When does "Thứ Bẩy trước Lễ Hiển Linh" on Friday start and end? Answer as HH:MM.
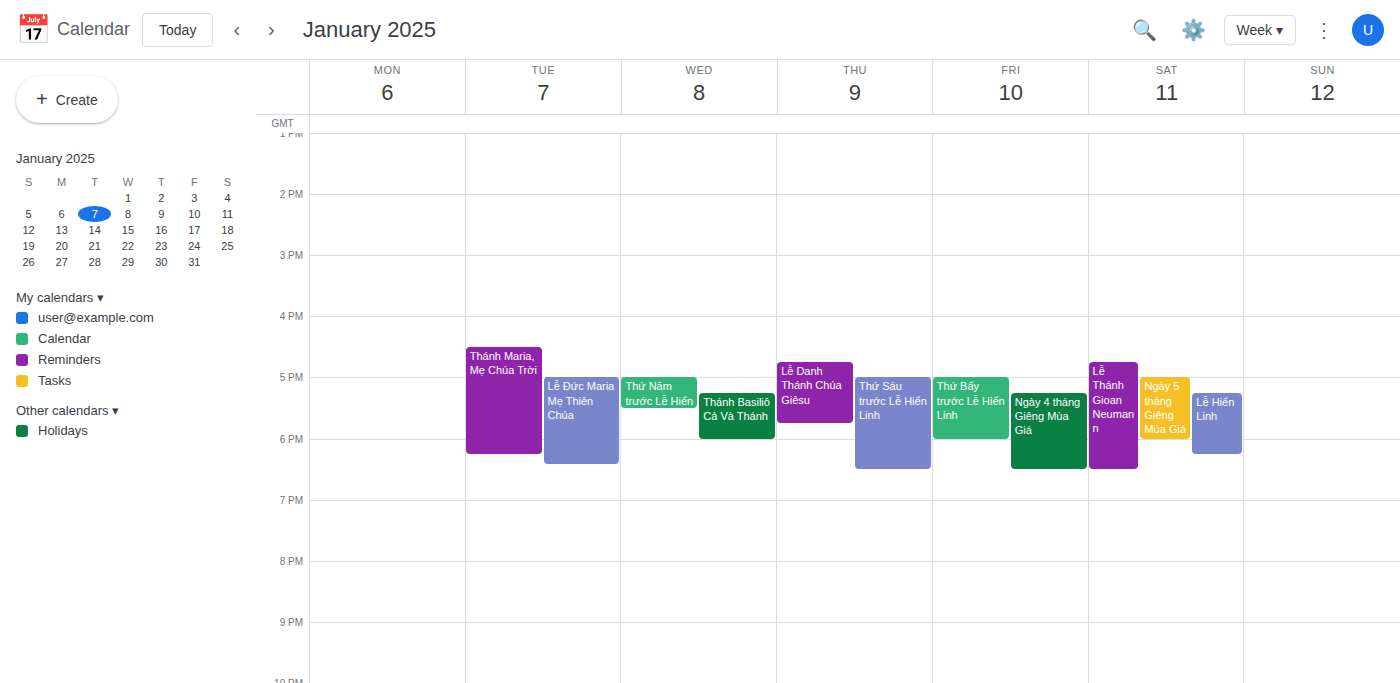
17:00 to 18:00